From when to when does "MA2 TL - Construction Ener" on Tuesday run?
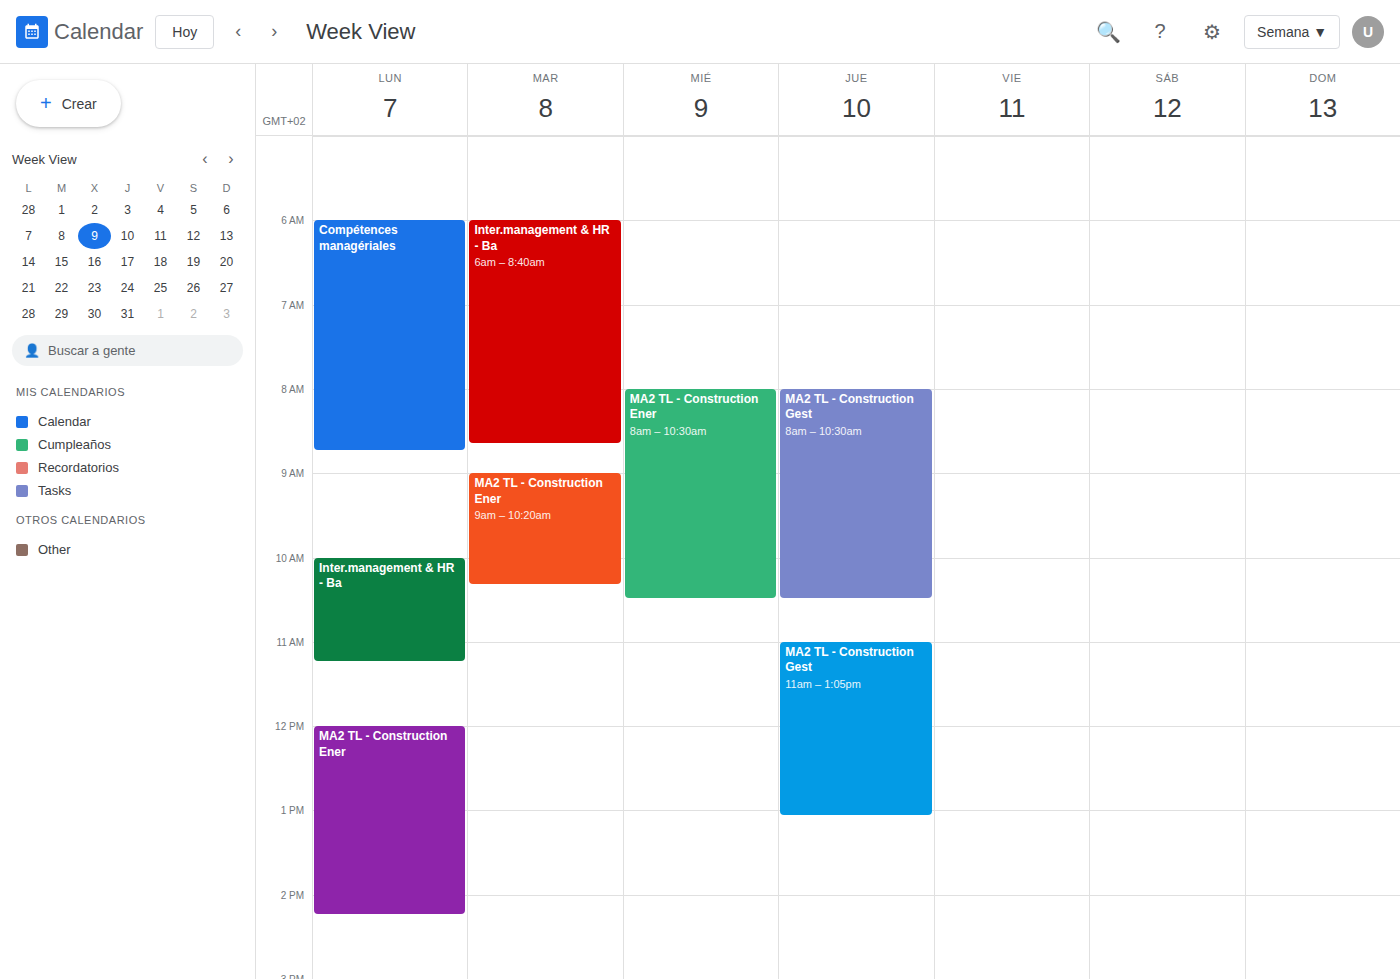
9:00 AM to 10:20 AM